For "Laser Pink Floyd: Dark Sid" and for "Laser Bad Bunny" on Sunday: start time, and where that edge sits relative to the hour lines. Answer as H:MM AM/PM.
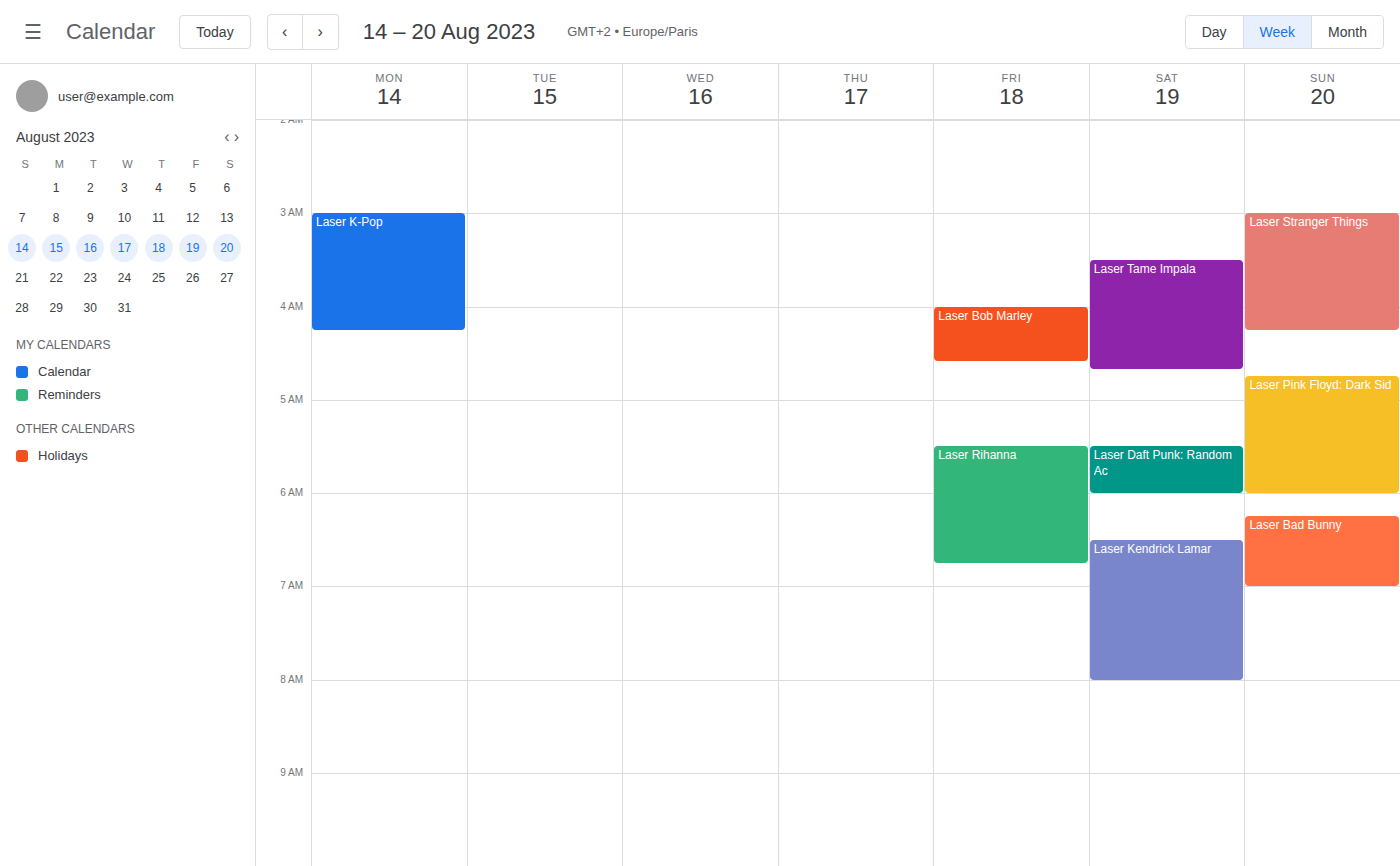
"Laser Pink Floyd: Dark Sid": 4:45 AM, neither: three quarters of the way from the 4 AM line to the 5 AM line. "Laser Bad Bunny": 6:15 AM, neither: a quarter of the way from the 6 AM line to the 7 AM line.